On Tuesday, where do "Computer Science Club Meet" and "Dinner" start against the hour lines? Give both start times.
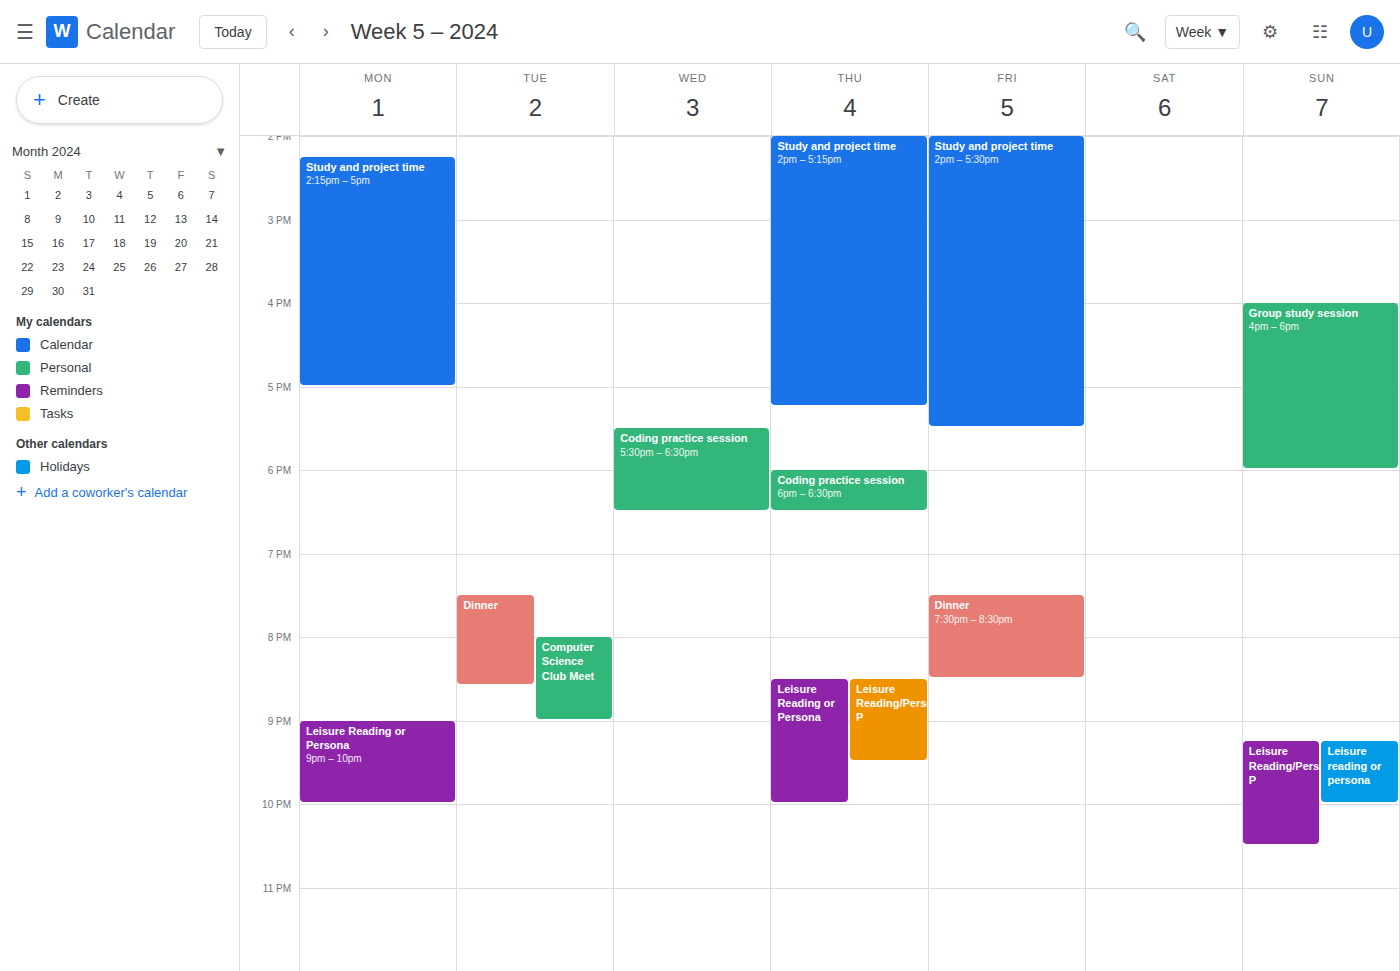
"Computer Science Club Meet": 8:00 PM, exactly on the 8 PM line. "Dinner": 7:30 PM, halfway between the 7 PM and 8 PM lines.